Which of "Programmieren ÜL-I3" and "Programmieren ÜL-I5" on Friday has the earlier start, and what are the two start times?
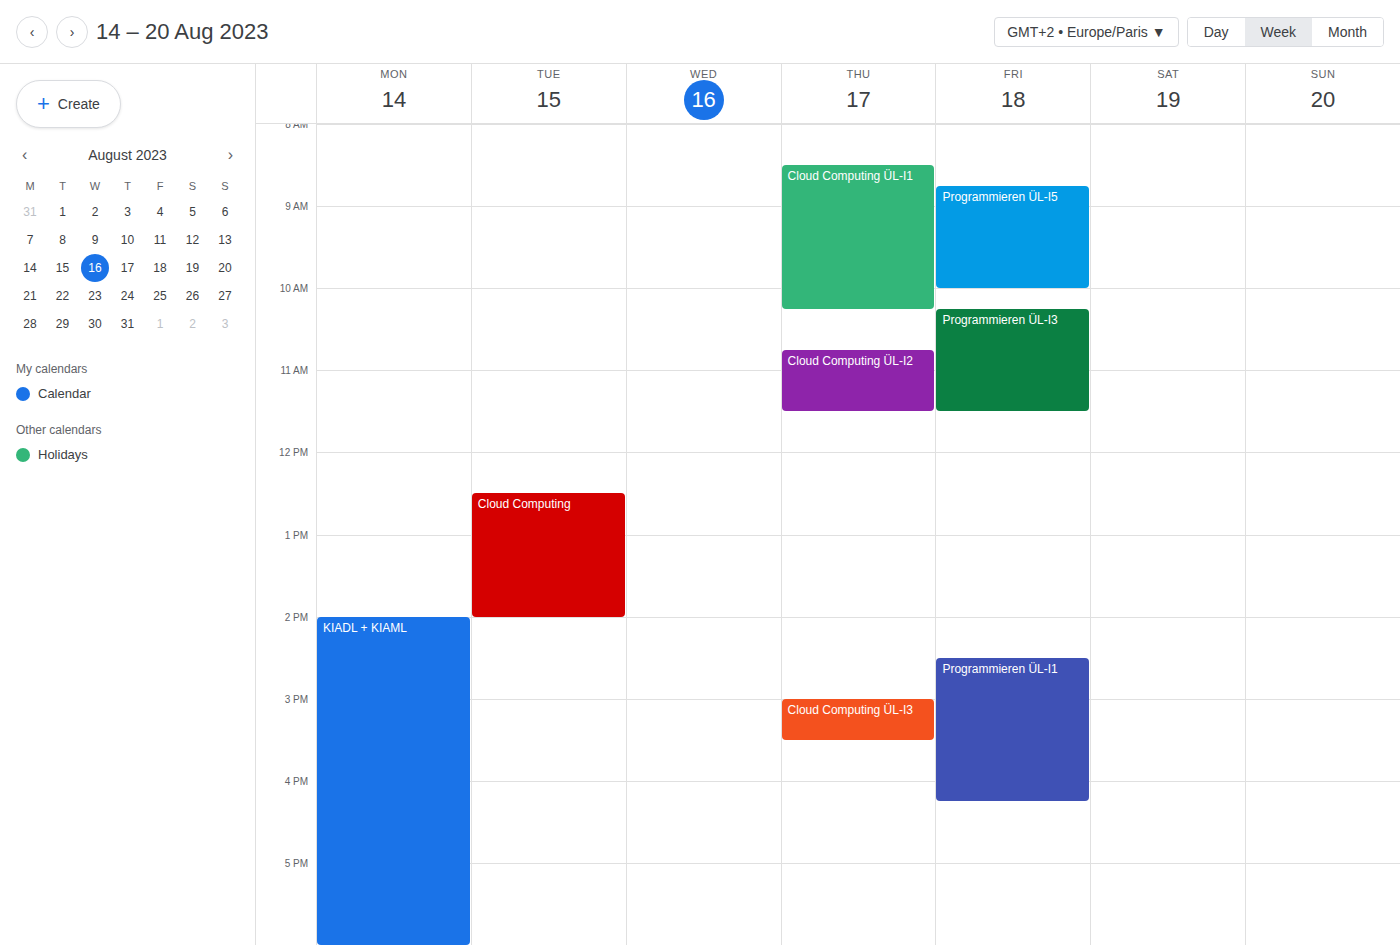
"Programmieren ÜL-I5" 08:45; "Programmieren ÜL-I3" 10:15.